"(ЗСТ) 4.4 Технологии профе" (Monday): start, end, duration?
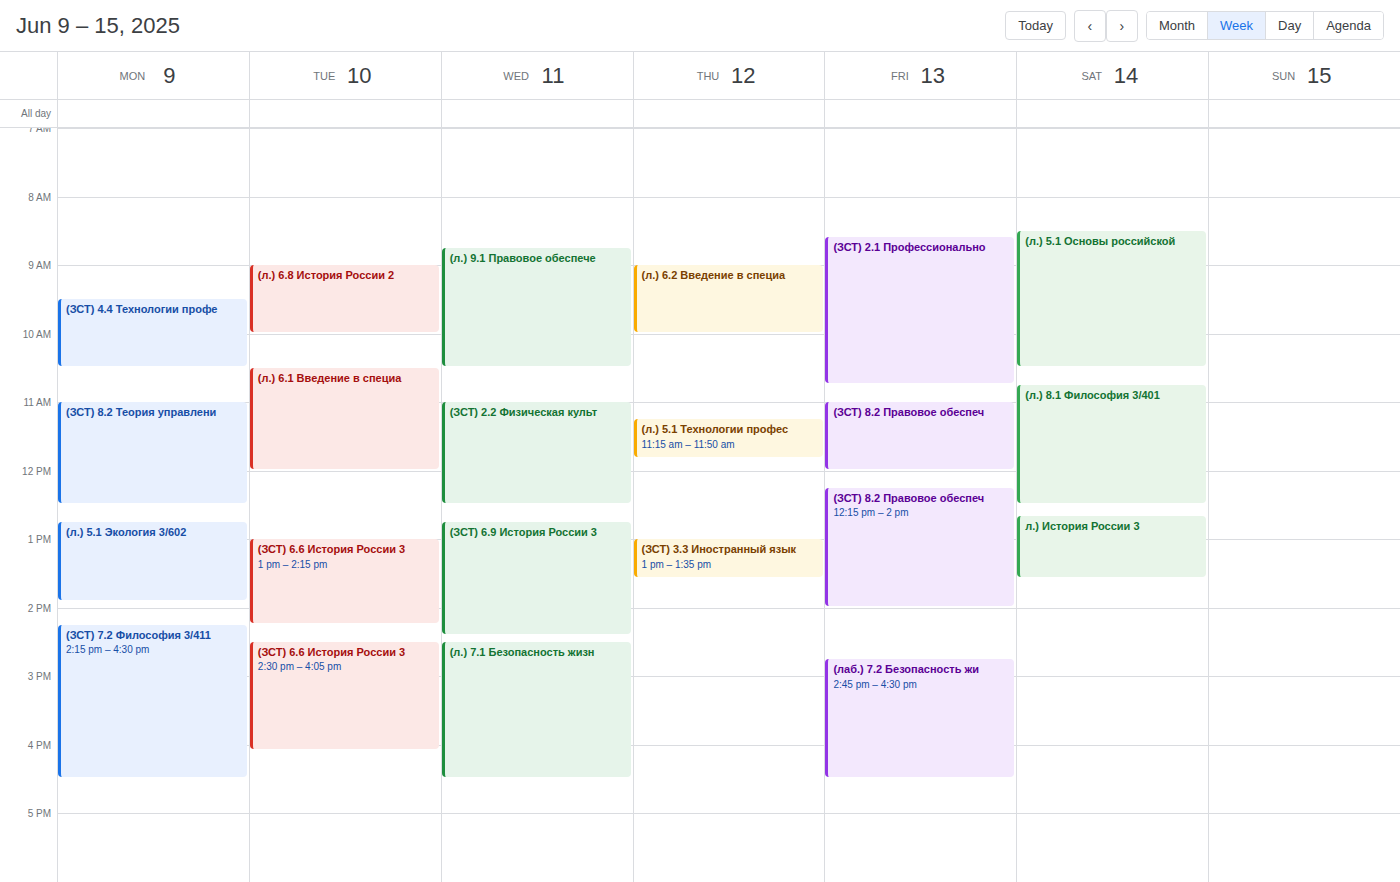
09:30 to 10:30, 1 hour